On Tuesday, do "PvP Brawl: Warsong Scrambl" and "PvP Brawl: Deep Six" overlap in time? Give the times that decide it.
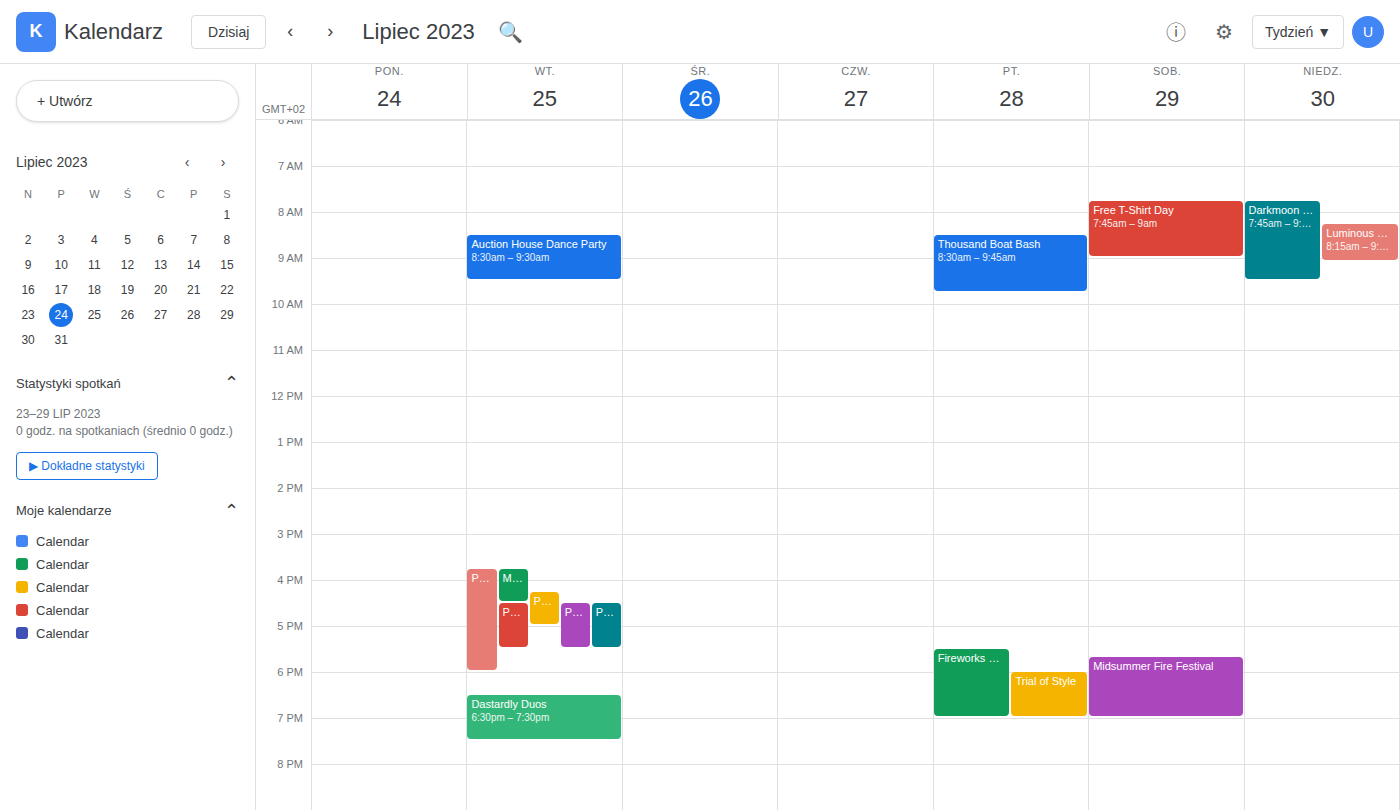
"PvP Brawl: Deep Six" runs 4:30 PM to 5:30 PM, inside "PvP Brawl: Warsong Scrambl" -- they overlap.